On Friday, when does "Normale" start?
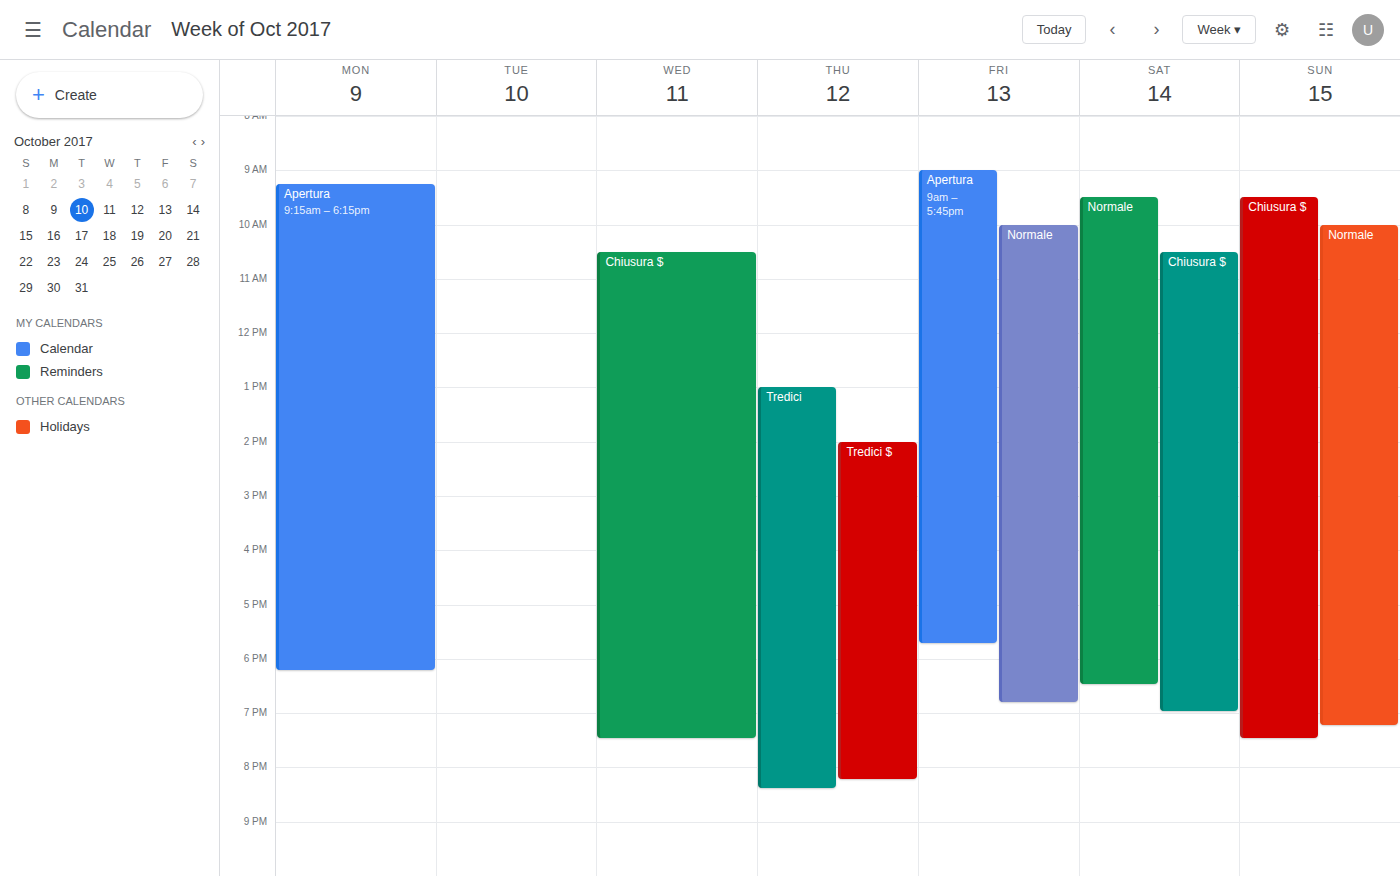
10:00 AM